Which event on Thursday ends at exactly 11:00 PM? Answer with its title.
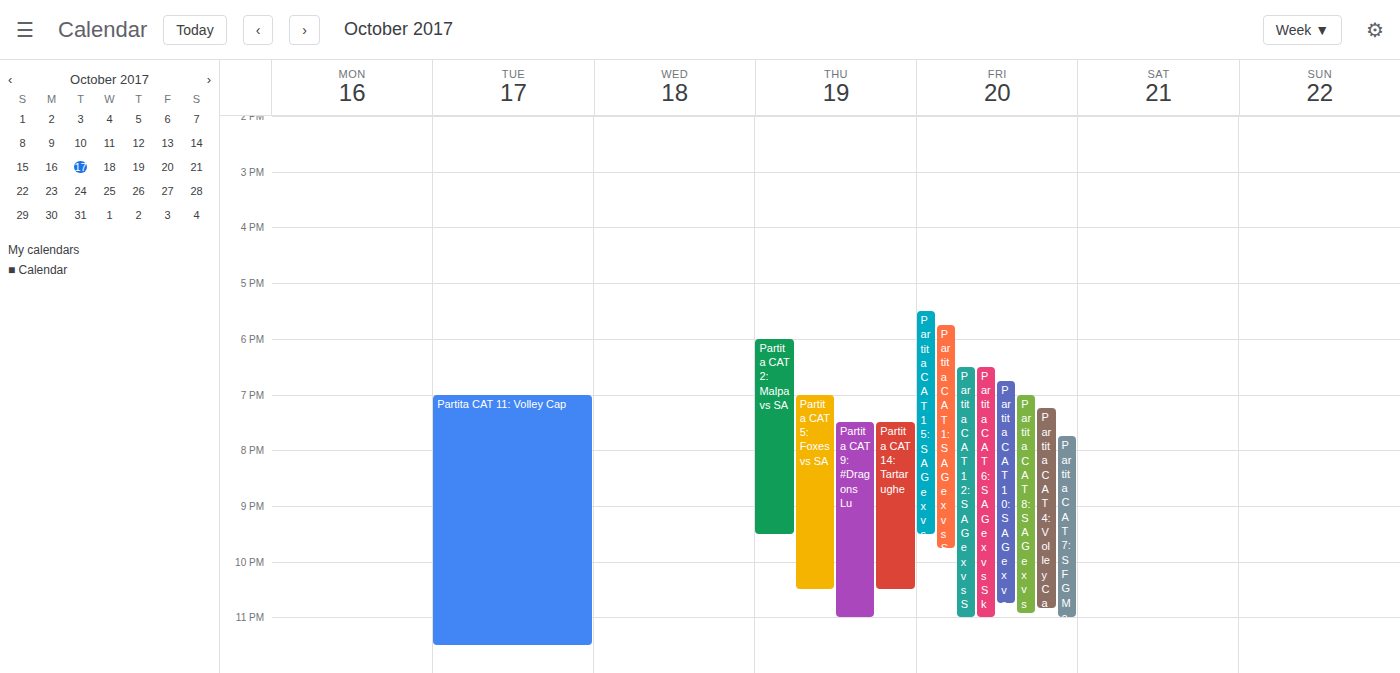
"Partita CAT 9: #Dragons Lu"